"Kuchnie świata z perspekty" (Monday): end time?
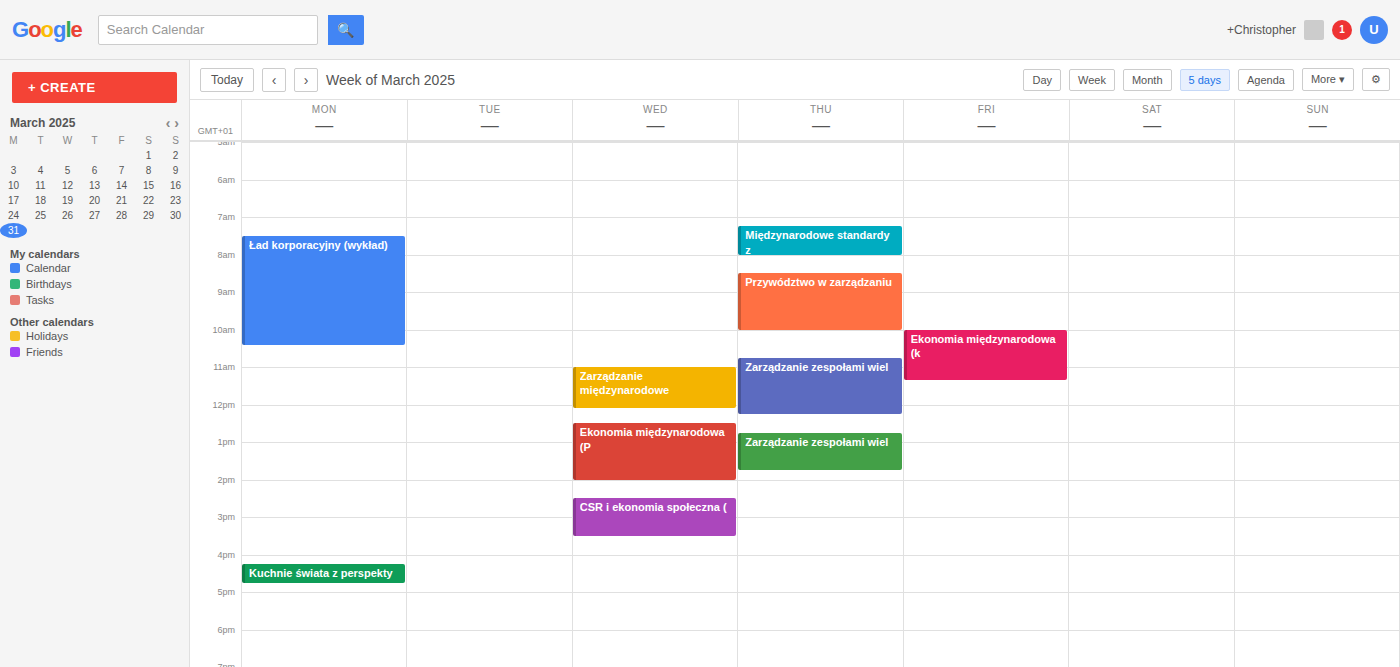
16:45